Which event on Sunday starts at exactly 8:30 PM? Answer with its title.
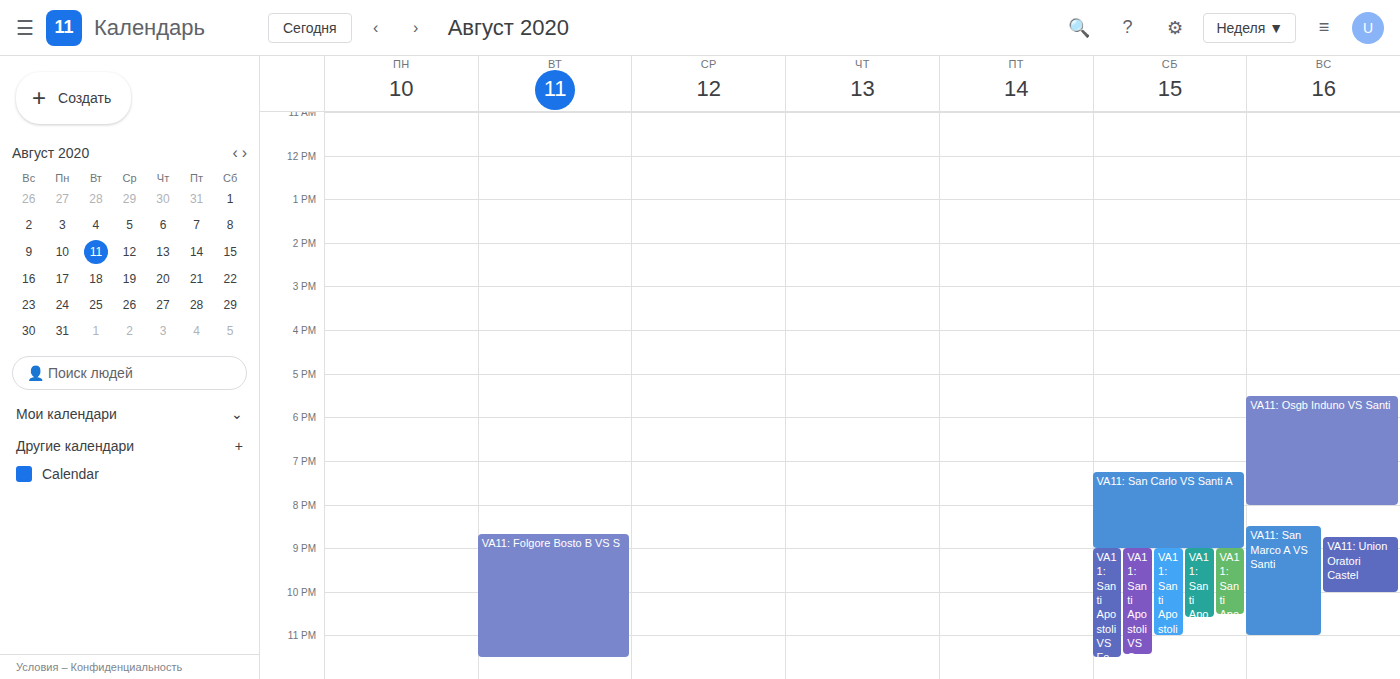
"VA11: San Marco A VS Santi"